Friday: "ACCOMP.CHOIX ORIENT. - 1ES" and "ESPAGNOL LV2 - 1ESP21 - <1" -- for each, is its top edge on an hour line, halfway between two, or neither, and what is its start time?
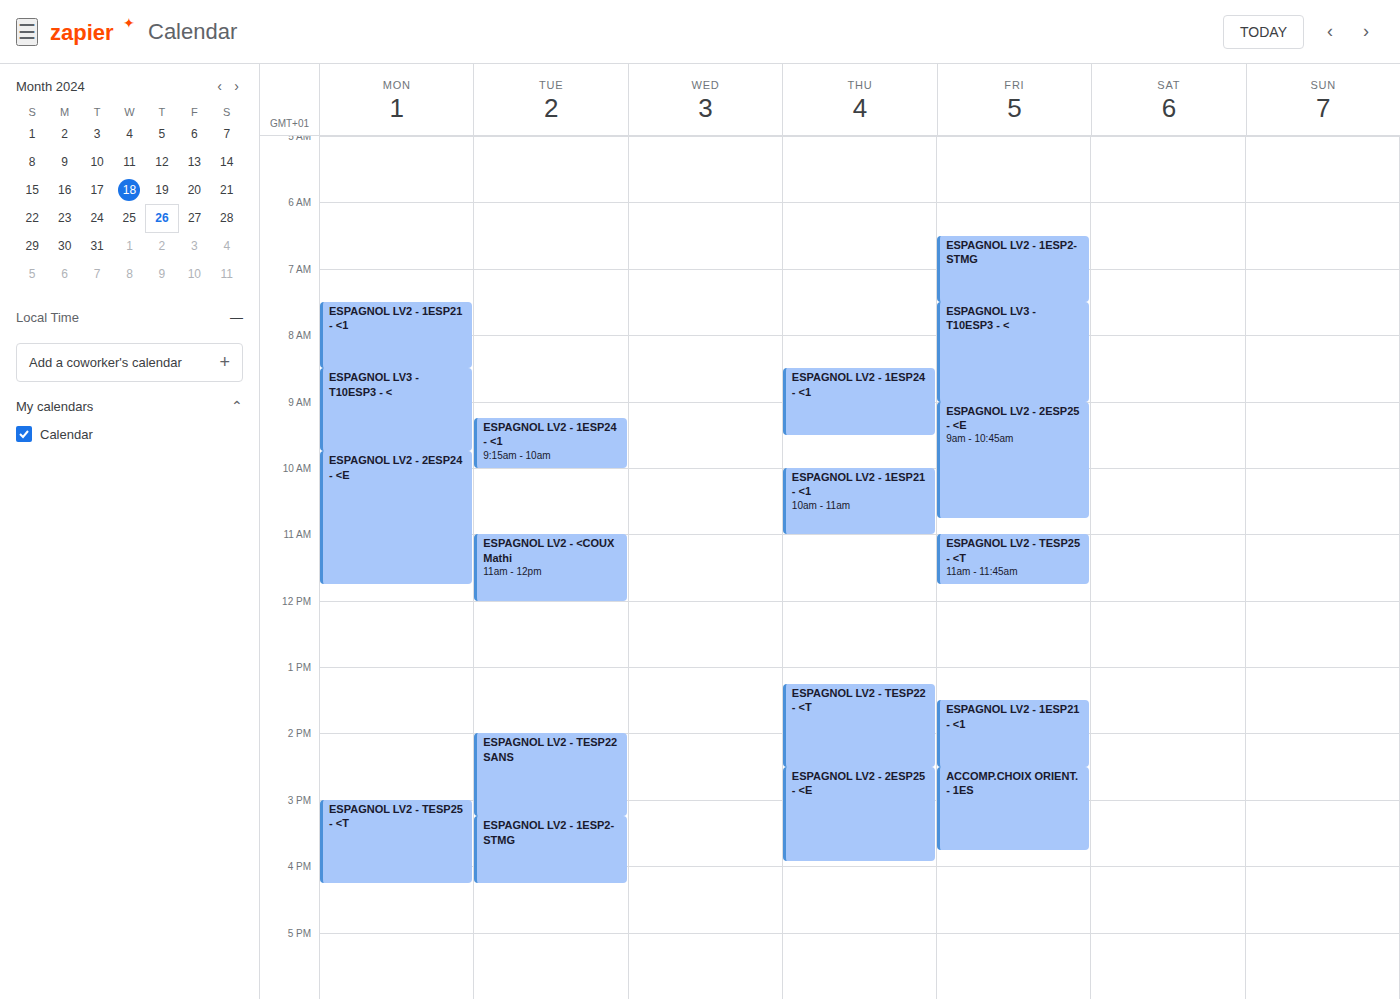
"ACCOMP.CHOIX ORIENT. - 1ES": 14:30, halfway between the 14:00 and 15:00 lines. "ESPAGNOL LV2 - 1ESP21 - <1": 13:30, halfway between the 13:00 and 14:00 lines.